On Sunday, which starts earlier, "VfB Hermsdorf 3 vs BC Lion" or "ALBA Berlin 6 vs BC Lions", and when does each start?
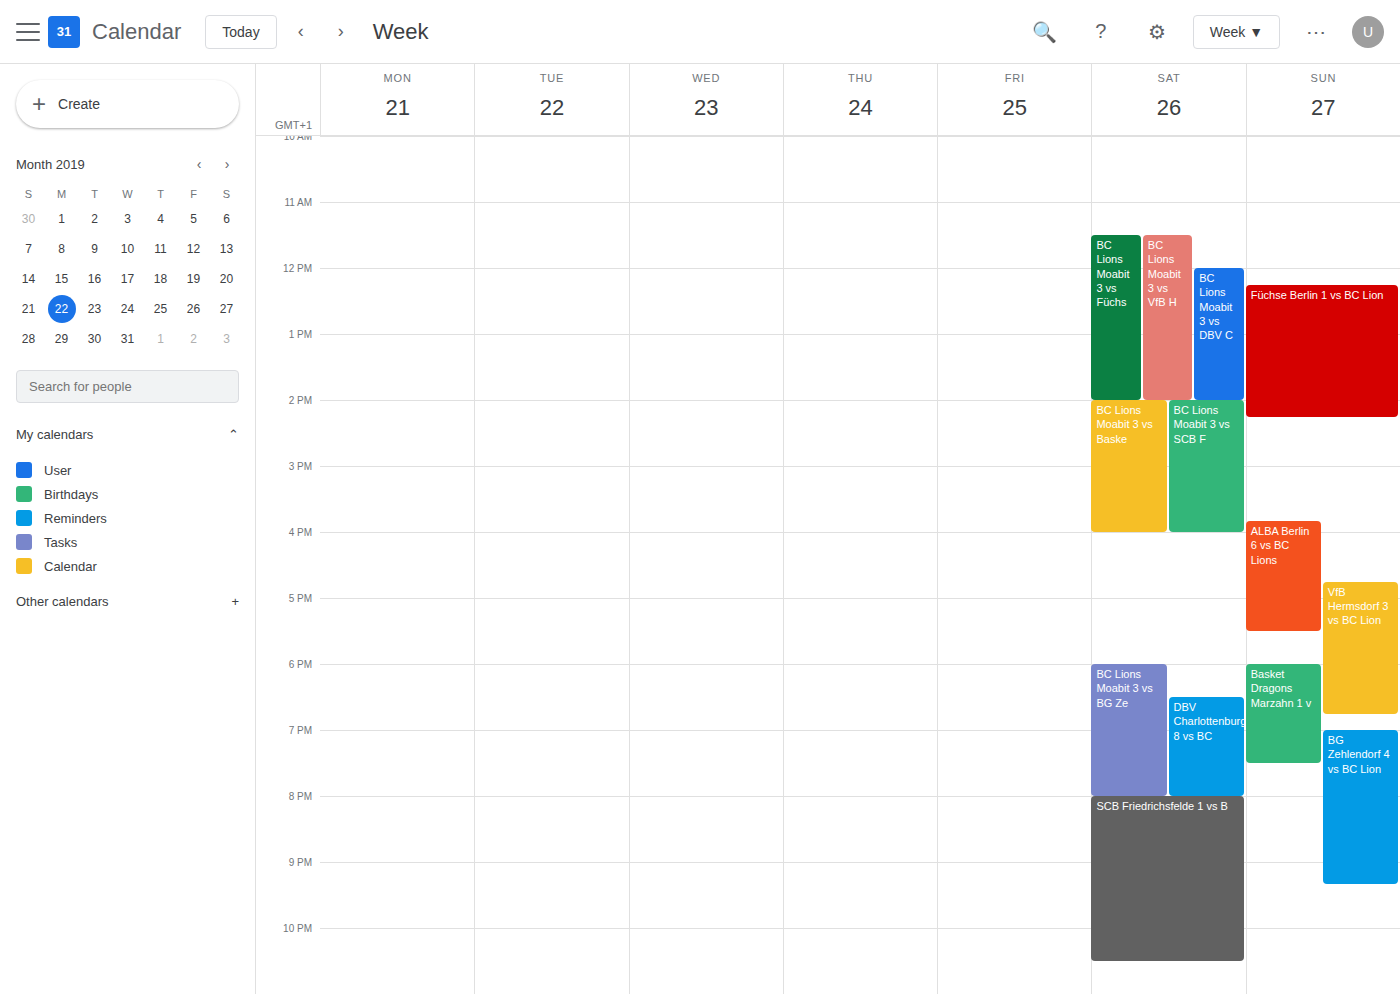
"ALBA Berlin 6 vs BC Lions" 3:50 PM; "VfB Hermsdorf 3 vs BC Lion" 4:45 PM.